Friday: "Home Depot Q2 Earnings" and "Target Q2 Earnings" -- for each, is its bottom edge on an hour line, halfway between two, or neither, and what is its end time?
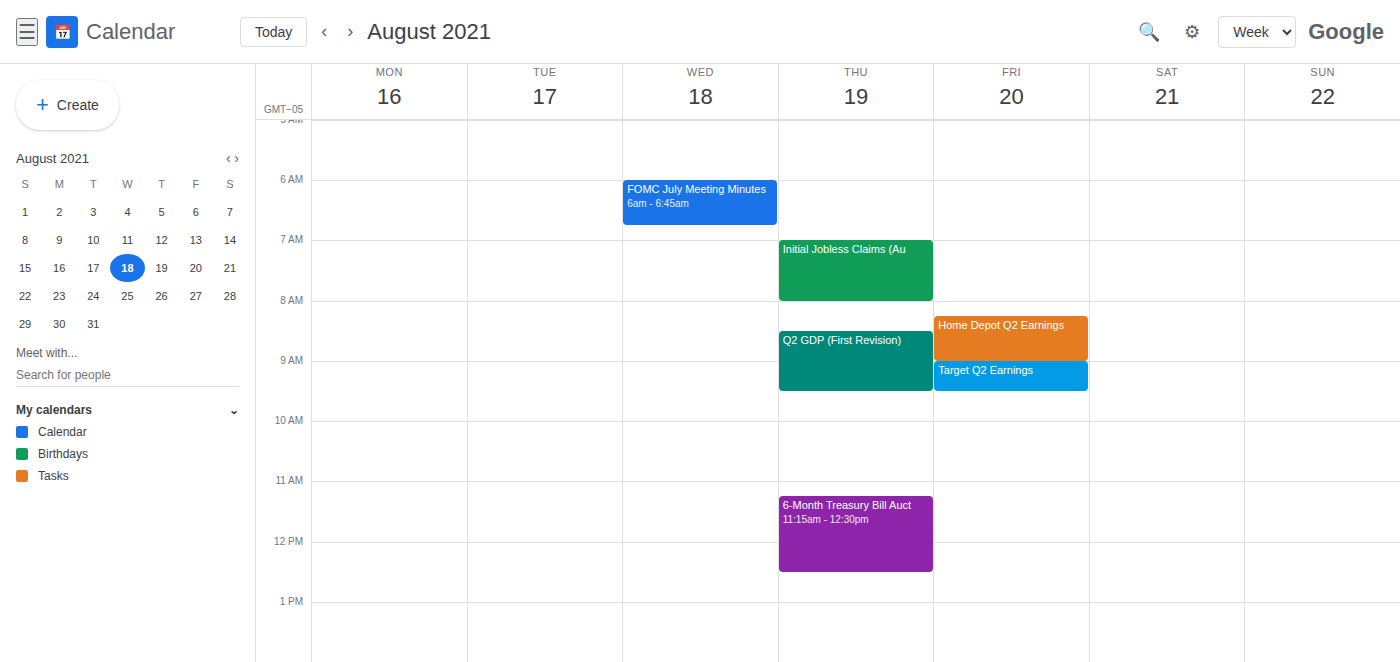
"Home Depot Q2 Earnings": 9:00 AM, exactly on the 9 AM line. "Target Q2 Earnings": 9:30 AM, halfway between the 9 AM and 10 AM lines.